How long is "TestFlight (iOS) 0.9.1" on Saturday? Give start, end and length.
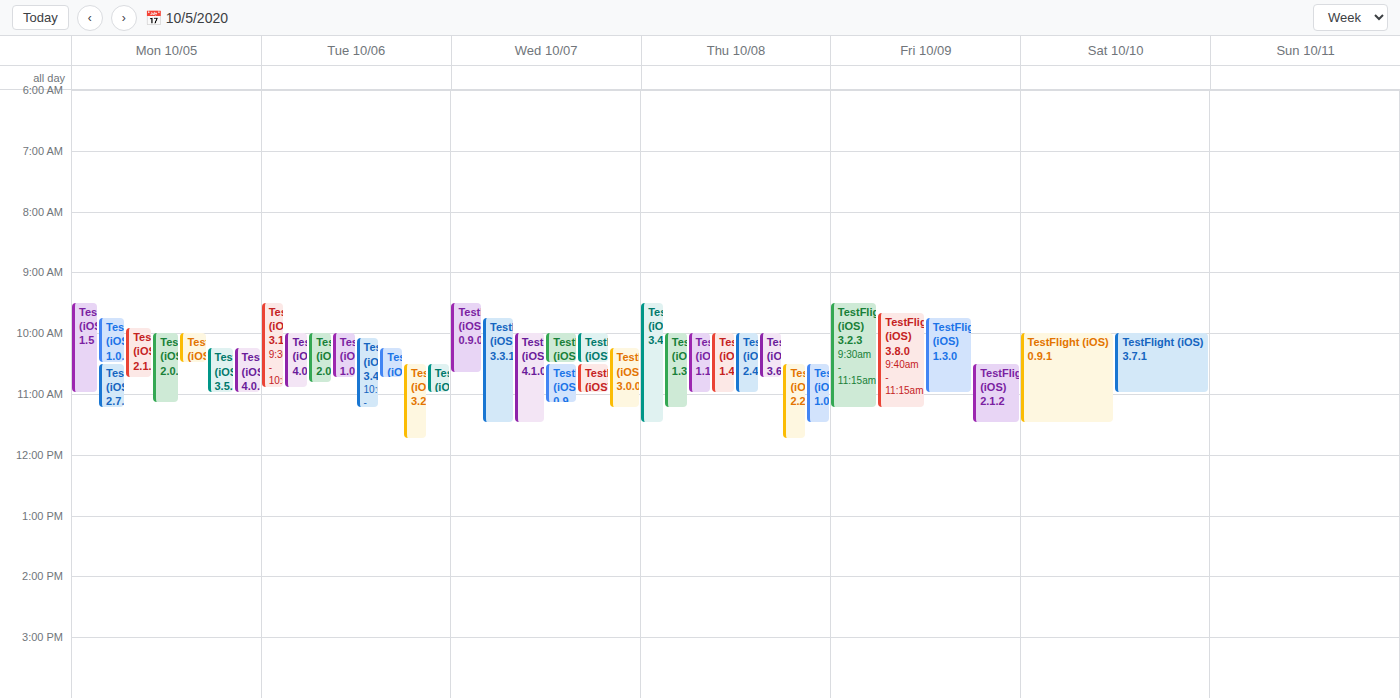
10:00 AM to 11:30 AM, 1 hour 30 minutes